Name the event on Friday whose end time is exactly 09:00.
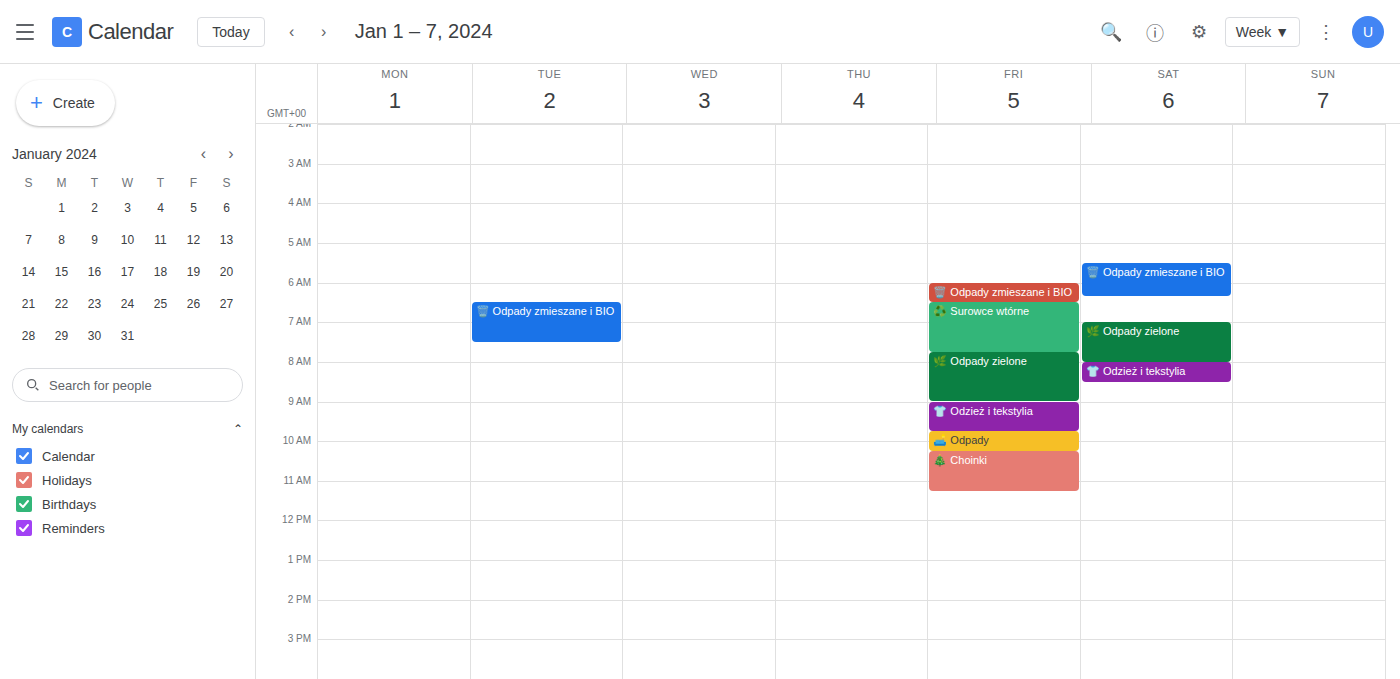
"🌿 Odpady zielone"